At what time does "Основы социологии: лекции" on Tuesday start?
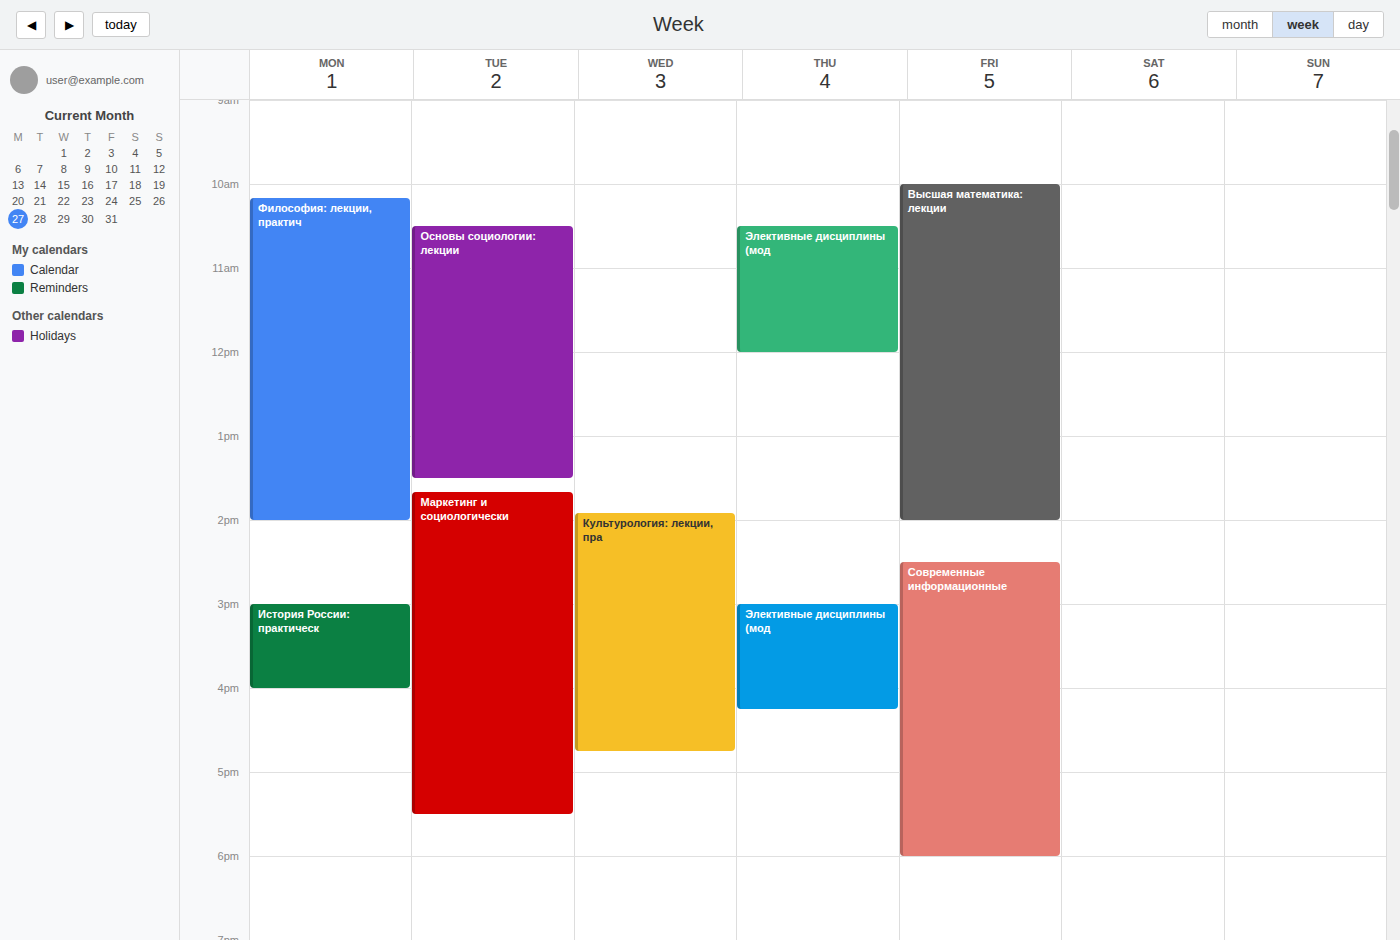
10:30 AM